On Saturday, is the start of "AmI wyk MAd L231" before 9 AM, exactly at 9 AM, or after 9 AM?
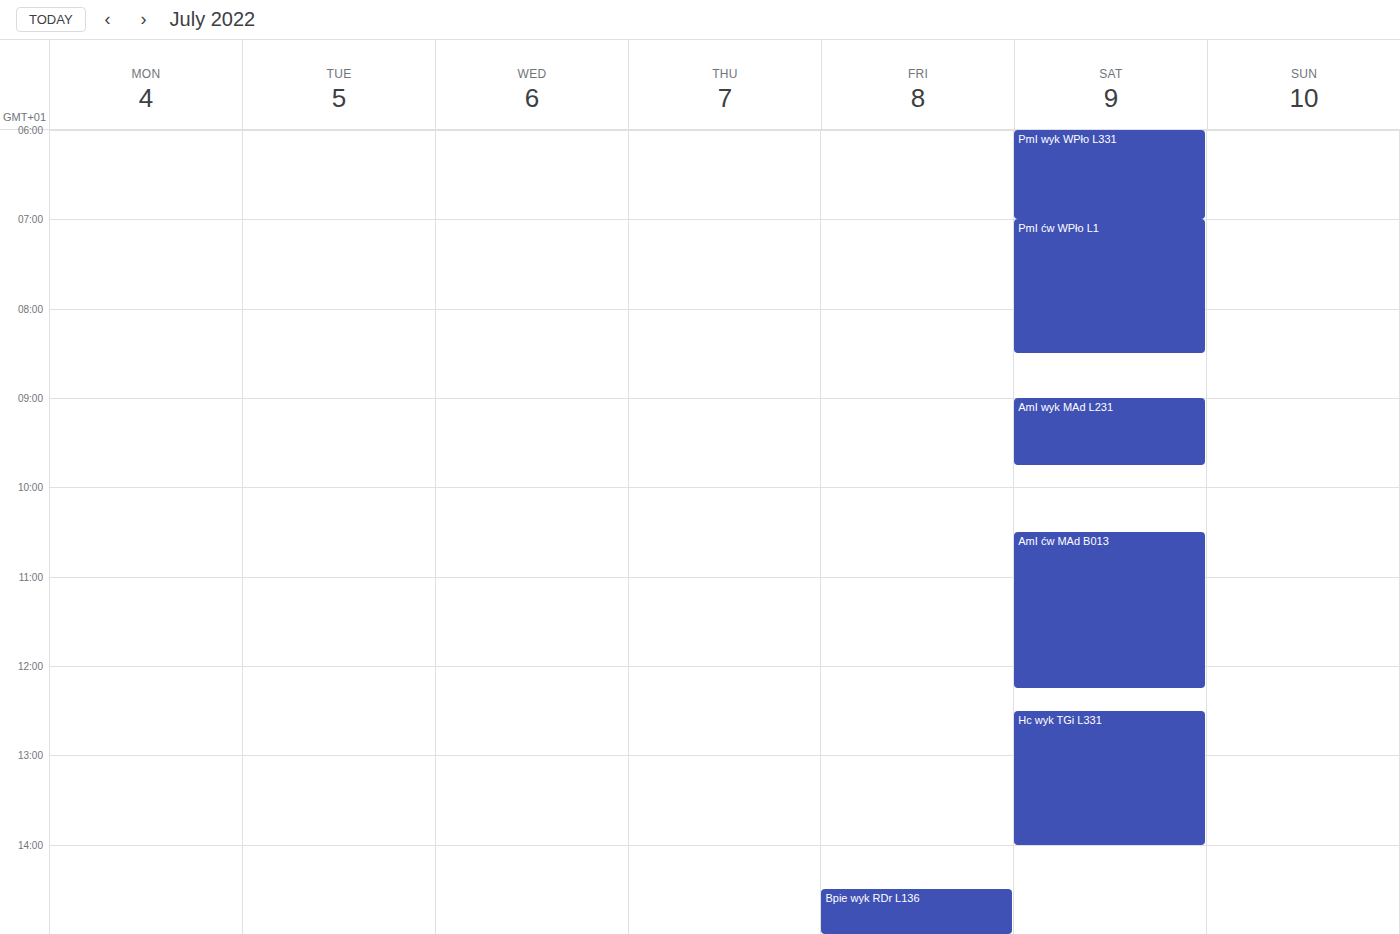
9:00 AM -- exactly at 9 AM, on the 9 AM line.